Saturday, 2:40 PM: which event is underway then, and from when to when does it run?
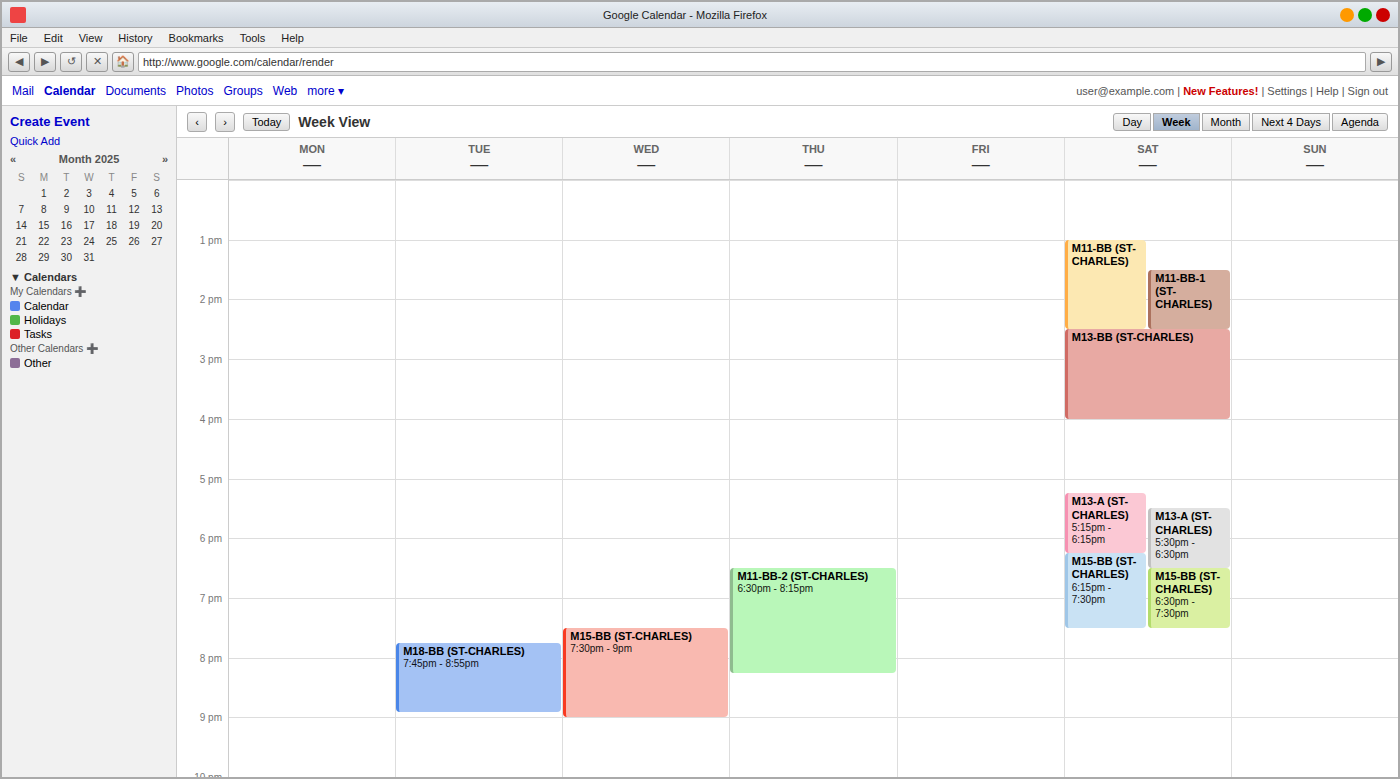
"M13-BB (ST-CHARLES)", 2:30 PM to 4:00 PM